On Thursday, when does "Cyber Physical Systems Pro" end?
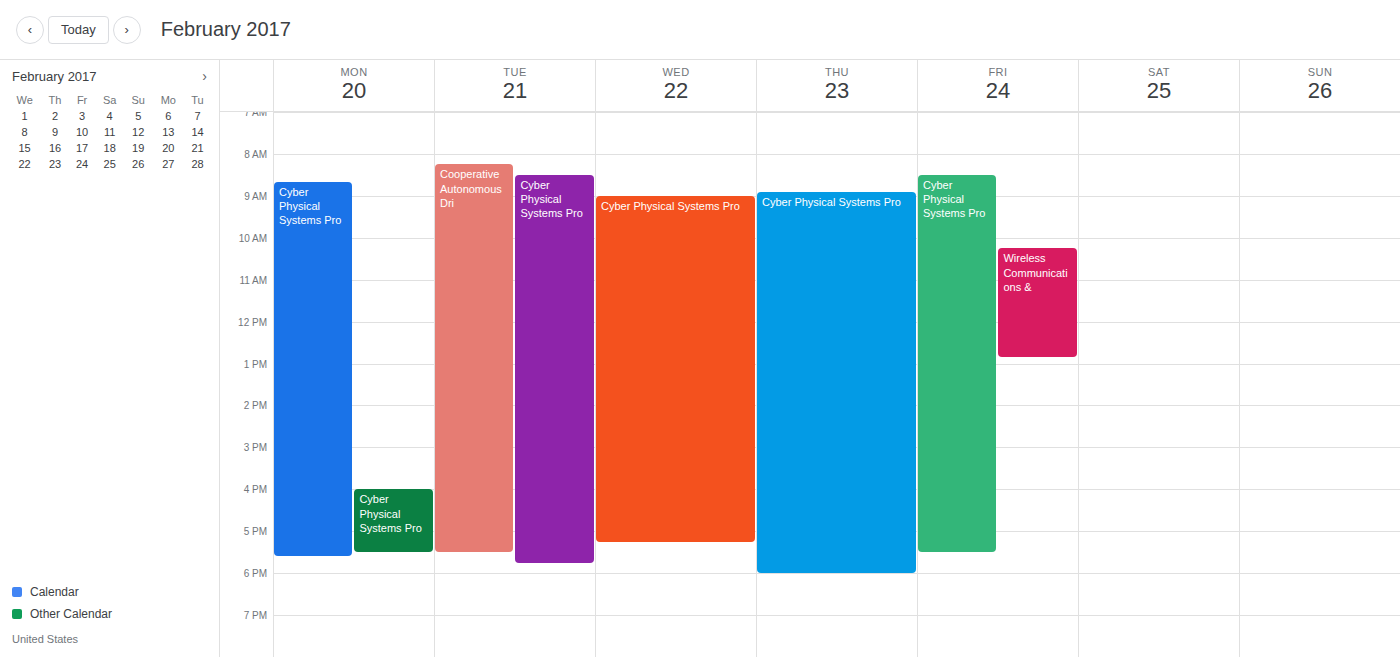
6:00 PM